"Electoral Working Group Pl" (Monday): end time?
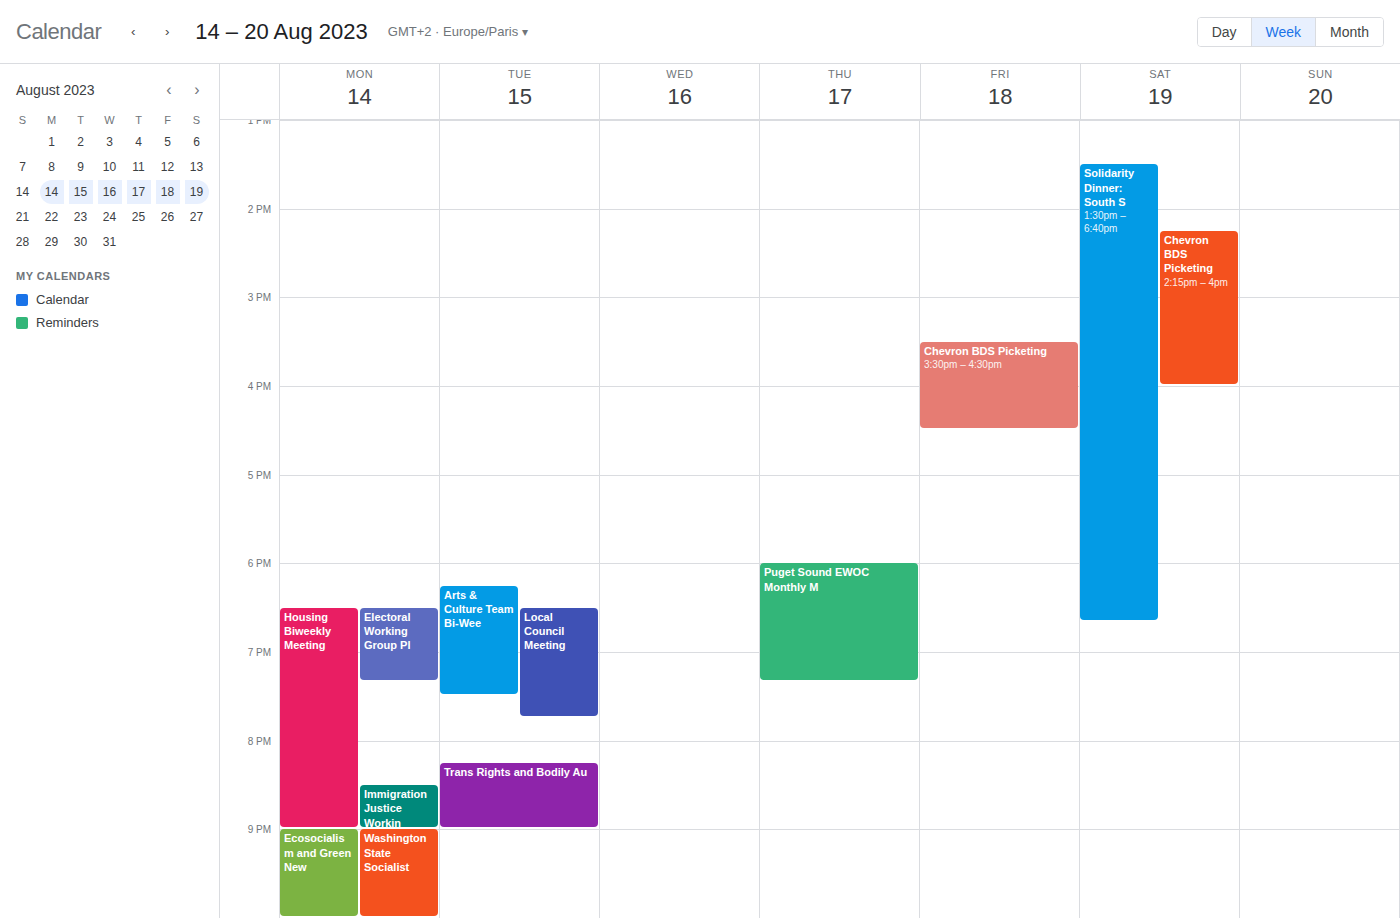
7:20 PM